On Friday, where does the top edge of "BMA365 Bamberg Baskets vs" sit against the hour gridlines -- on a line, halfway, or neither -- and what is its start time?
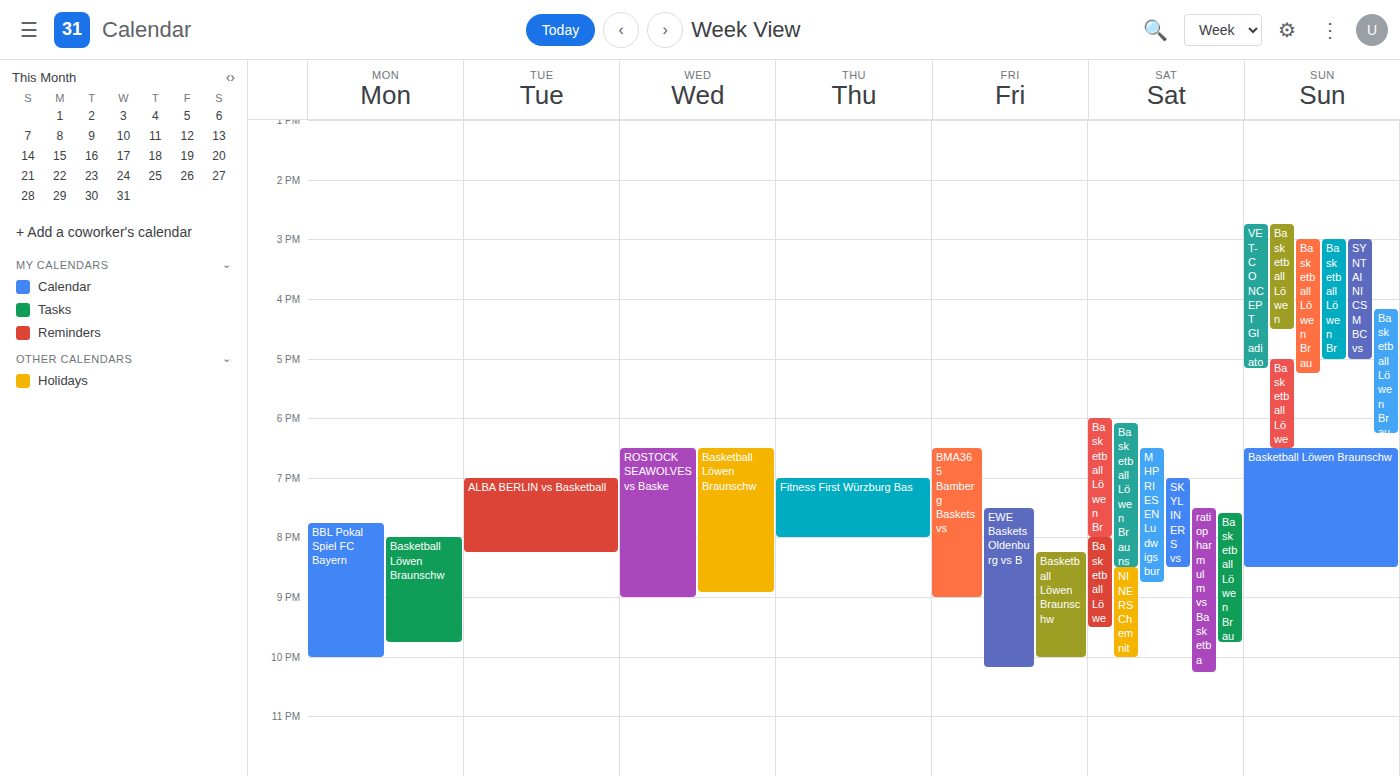
6:30 PM -- halfway between the 6 PM and 7 PM lines.